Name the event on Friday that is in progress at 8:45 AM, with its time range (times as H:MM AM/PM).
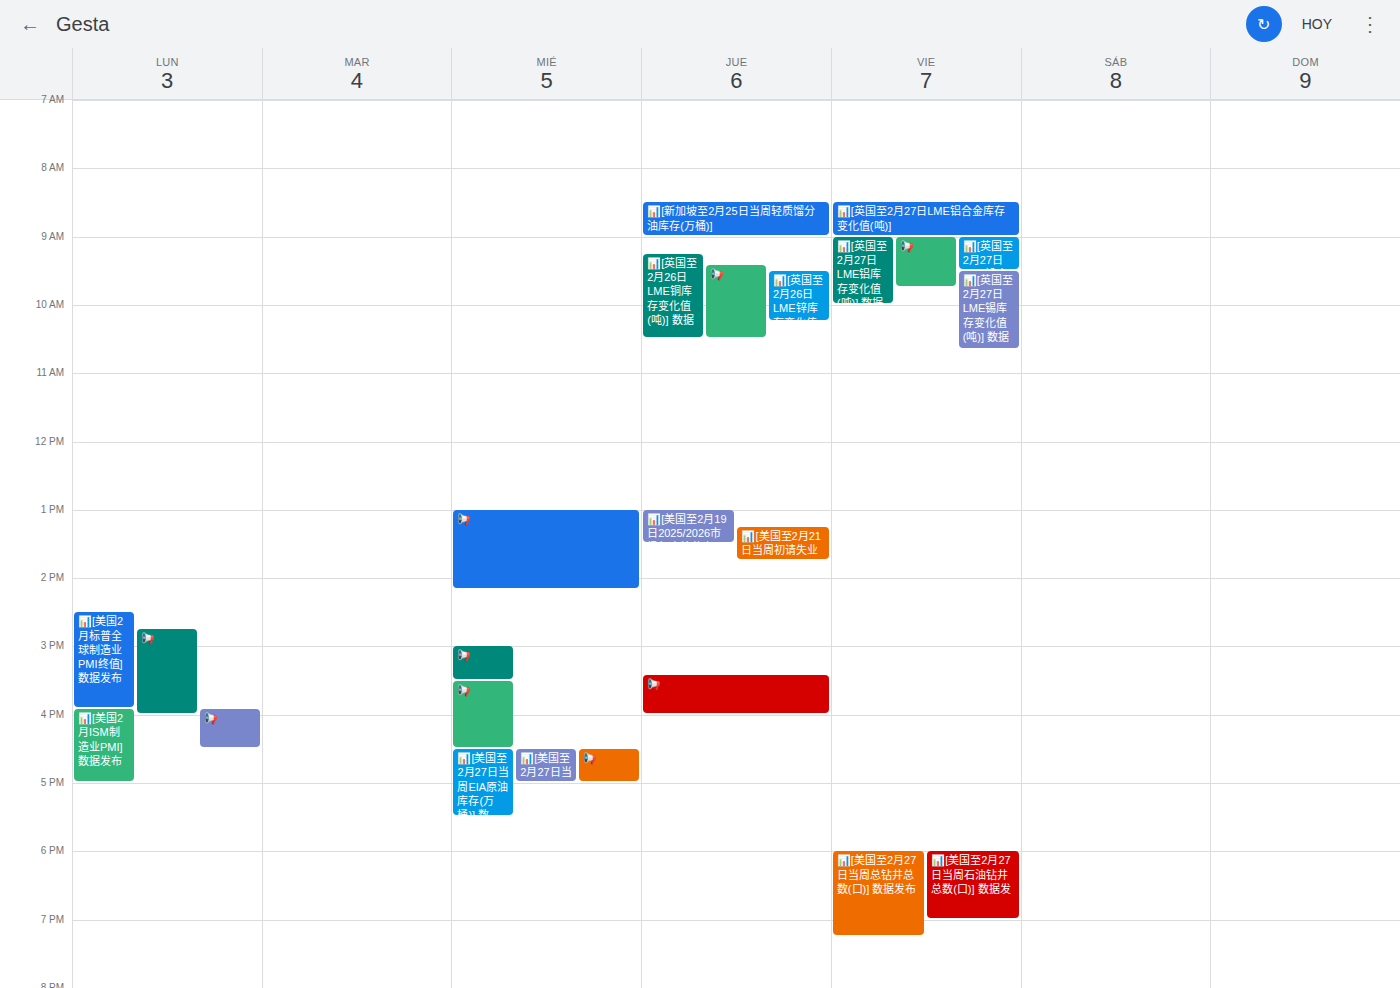
"📊[英国至2月27日LME铝合金库存变化值(吨)]", 8:30 AM to 9:00 AM